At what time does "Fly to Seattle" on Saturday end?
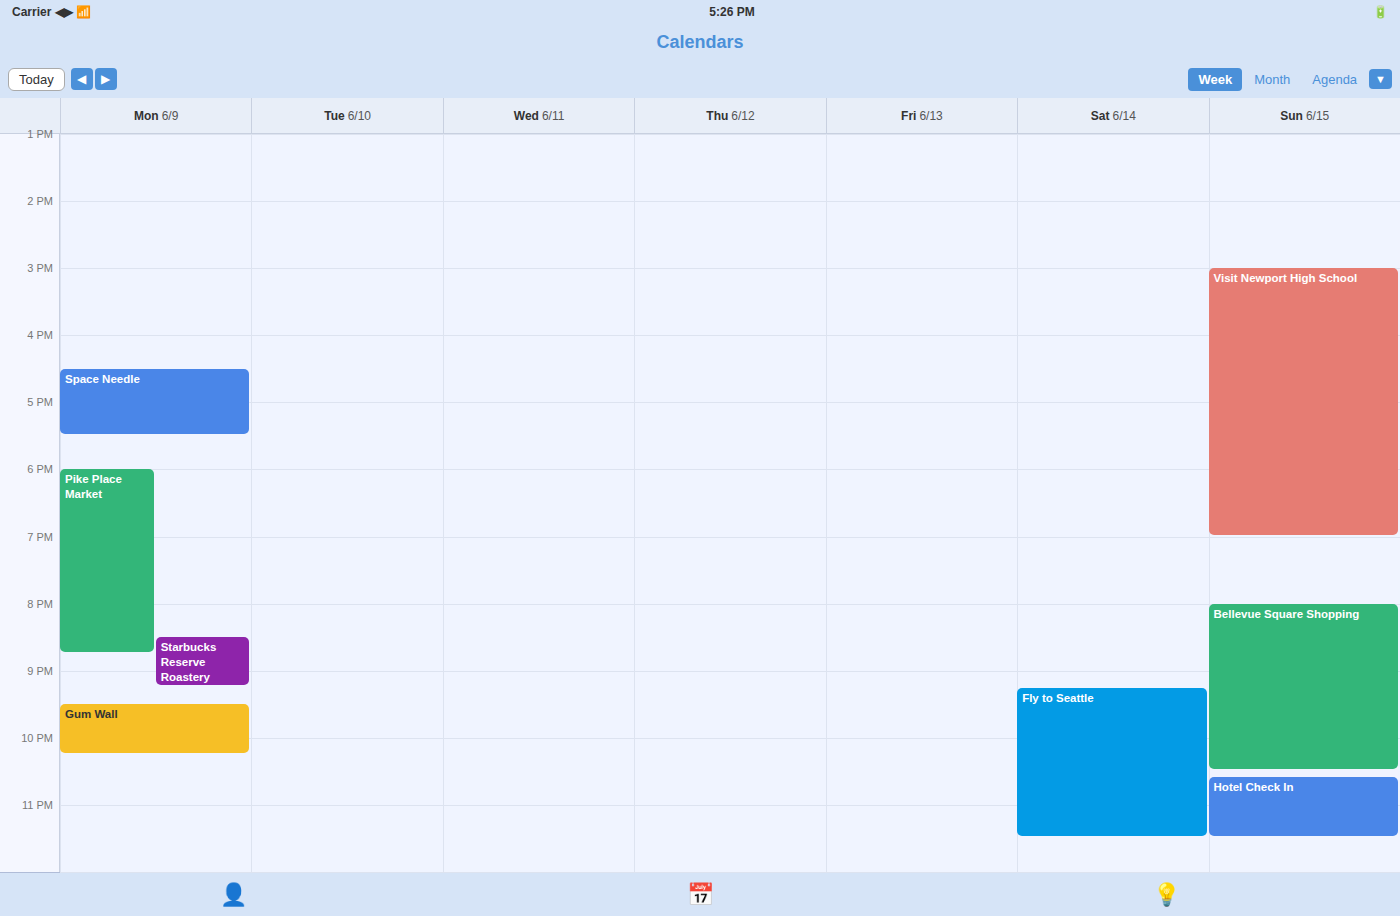
11:30 PM